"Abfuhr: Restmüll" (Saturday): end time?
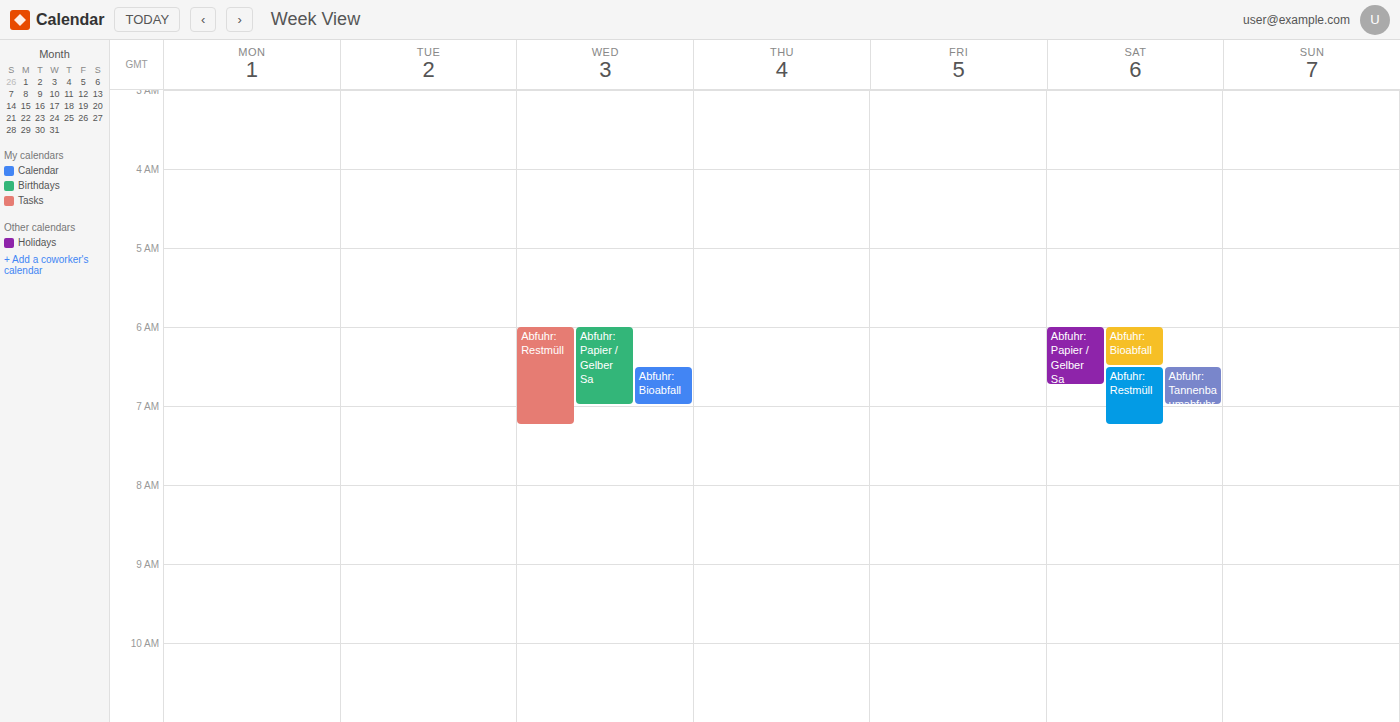
7:15 AM